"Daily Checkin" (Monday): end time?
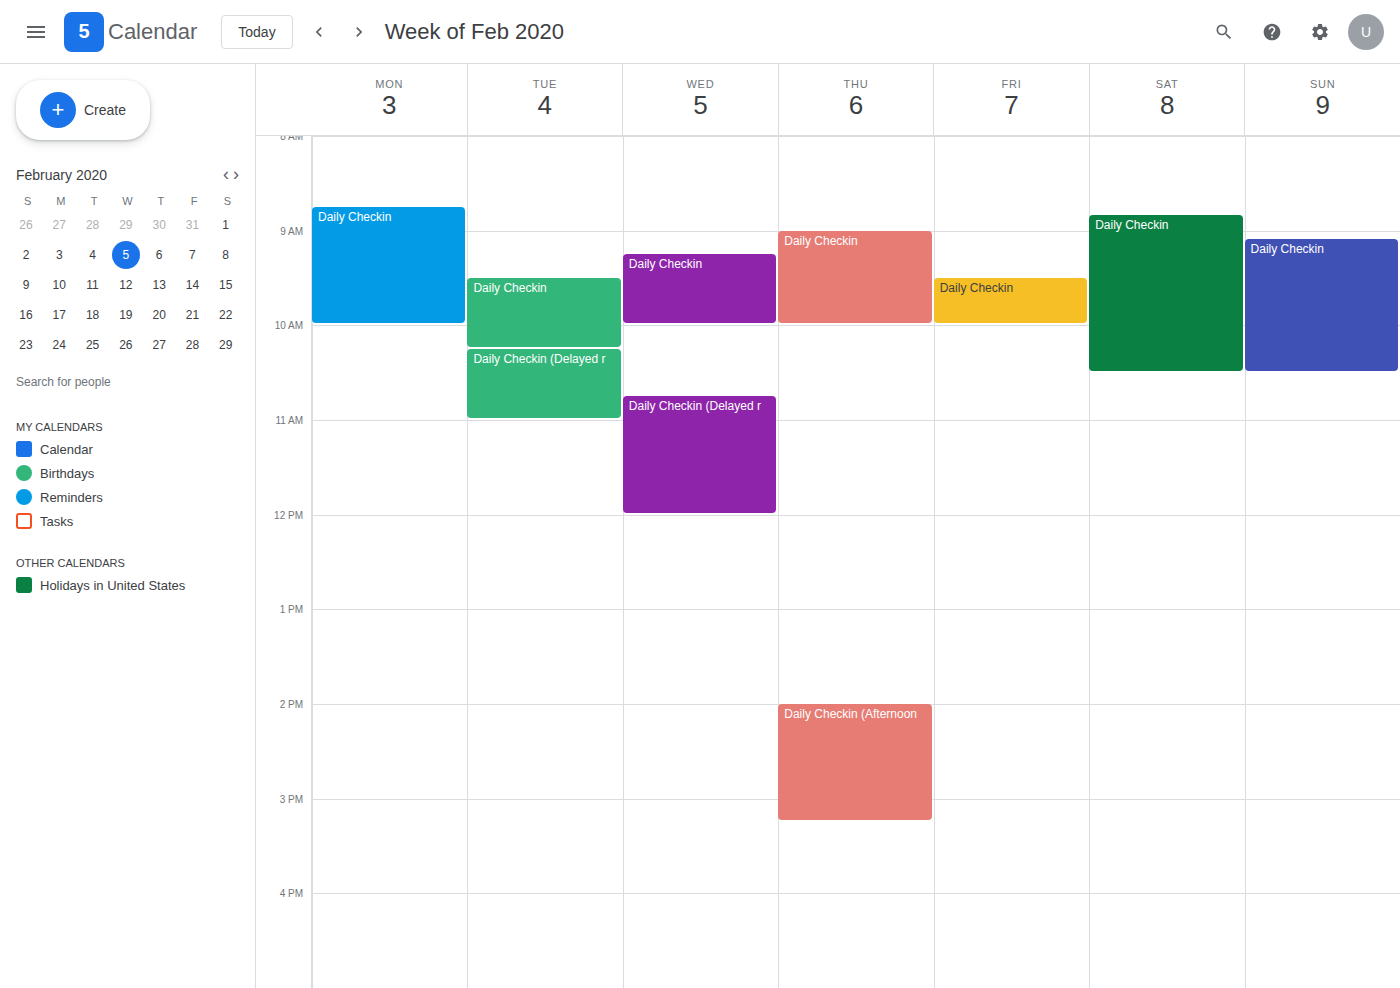
10:00